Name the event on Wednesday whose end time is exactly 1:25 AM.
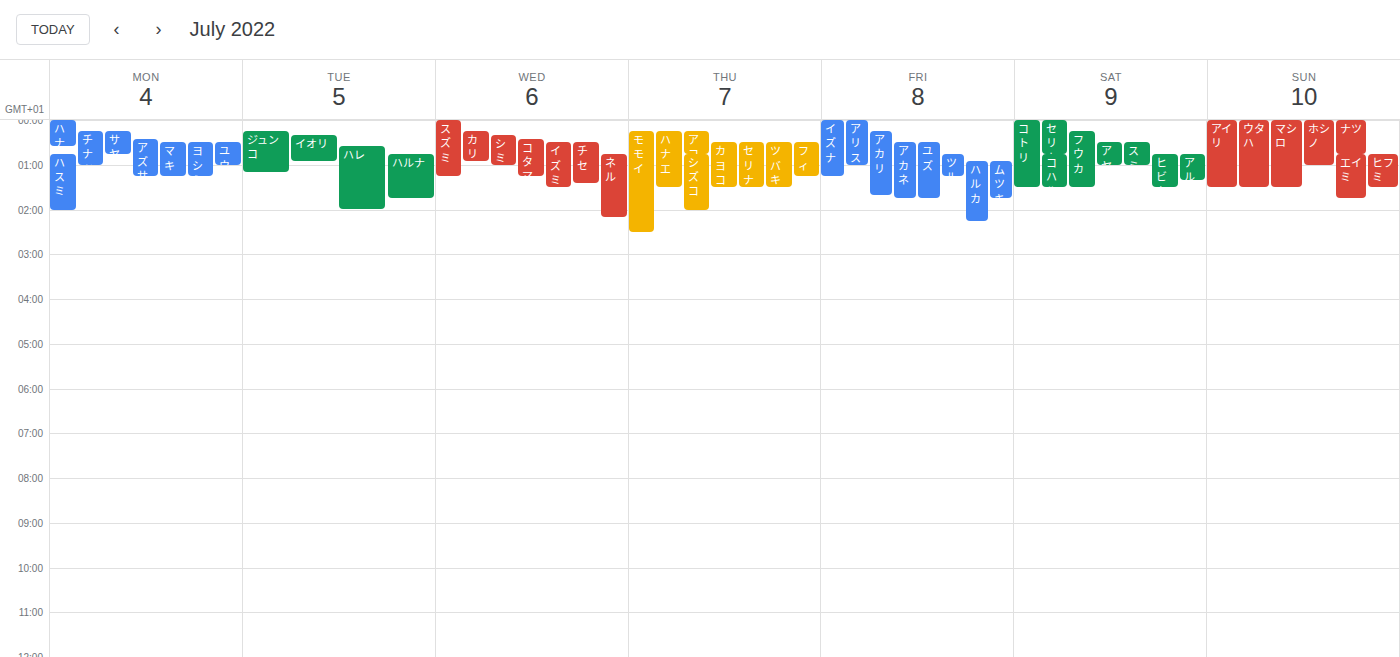
"チセ"